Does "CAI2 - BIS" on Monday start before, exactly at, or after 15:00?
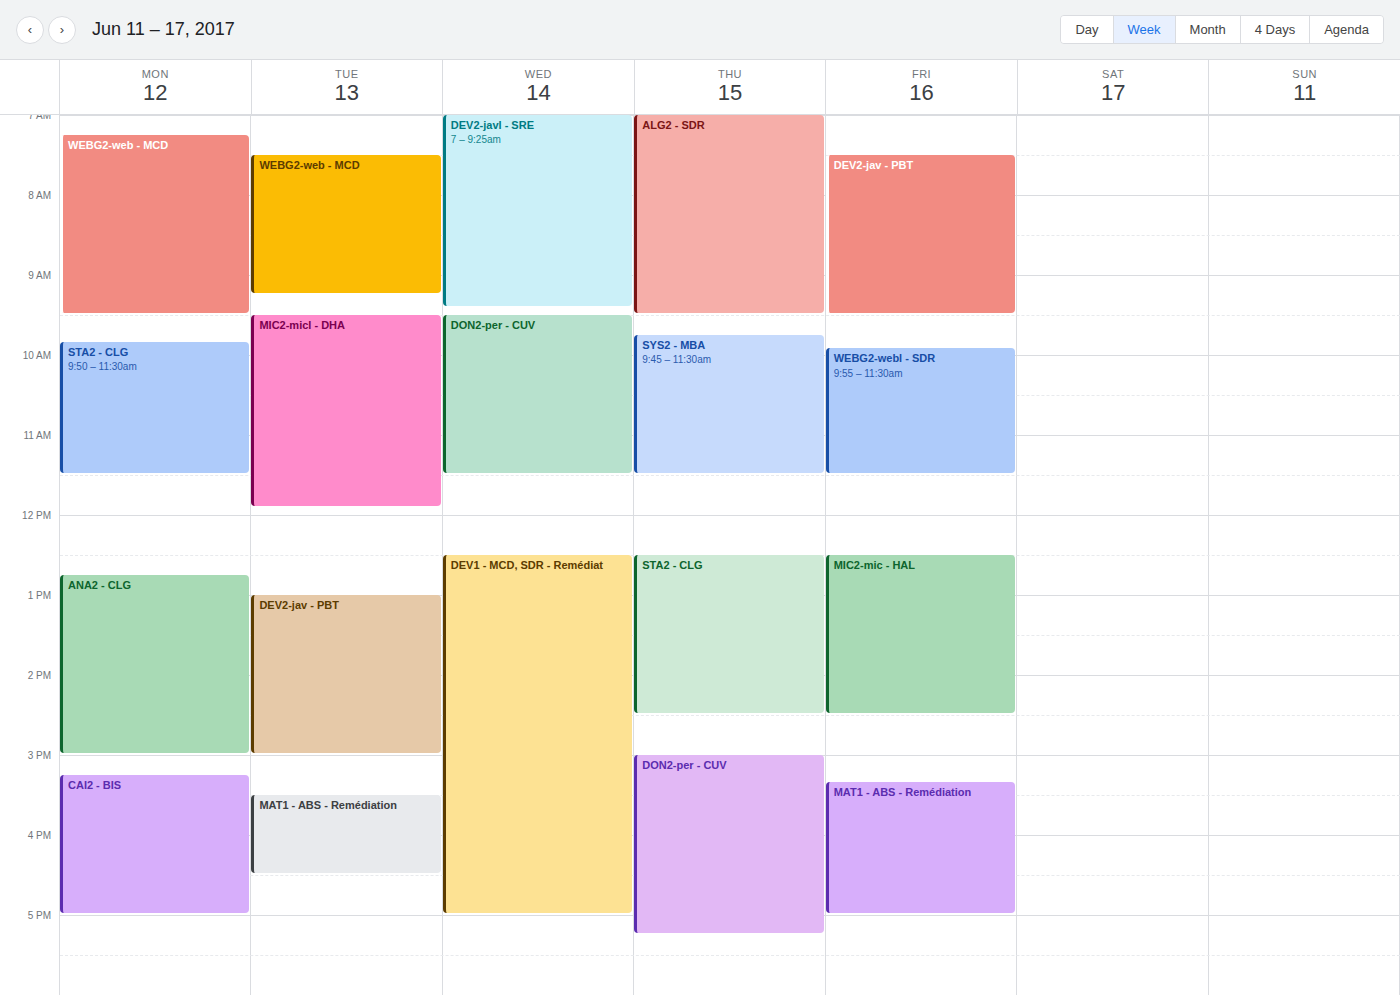
15:15 -- after 15:00, 15 minutes below the 15:00 line.